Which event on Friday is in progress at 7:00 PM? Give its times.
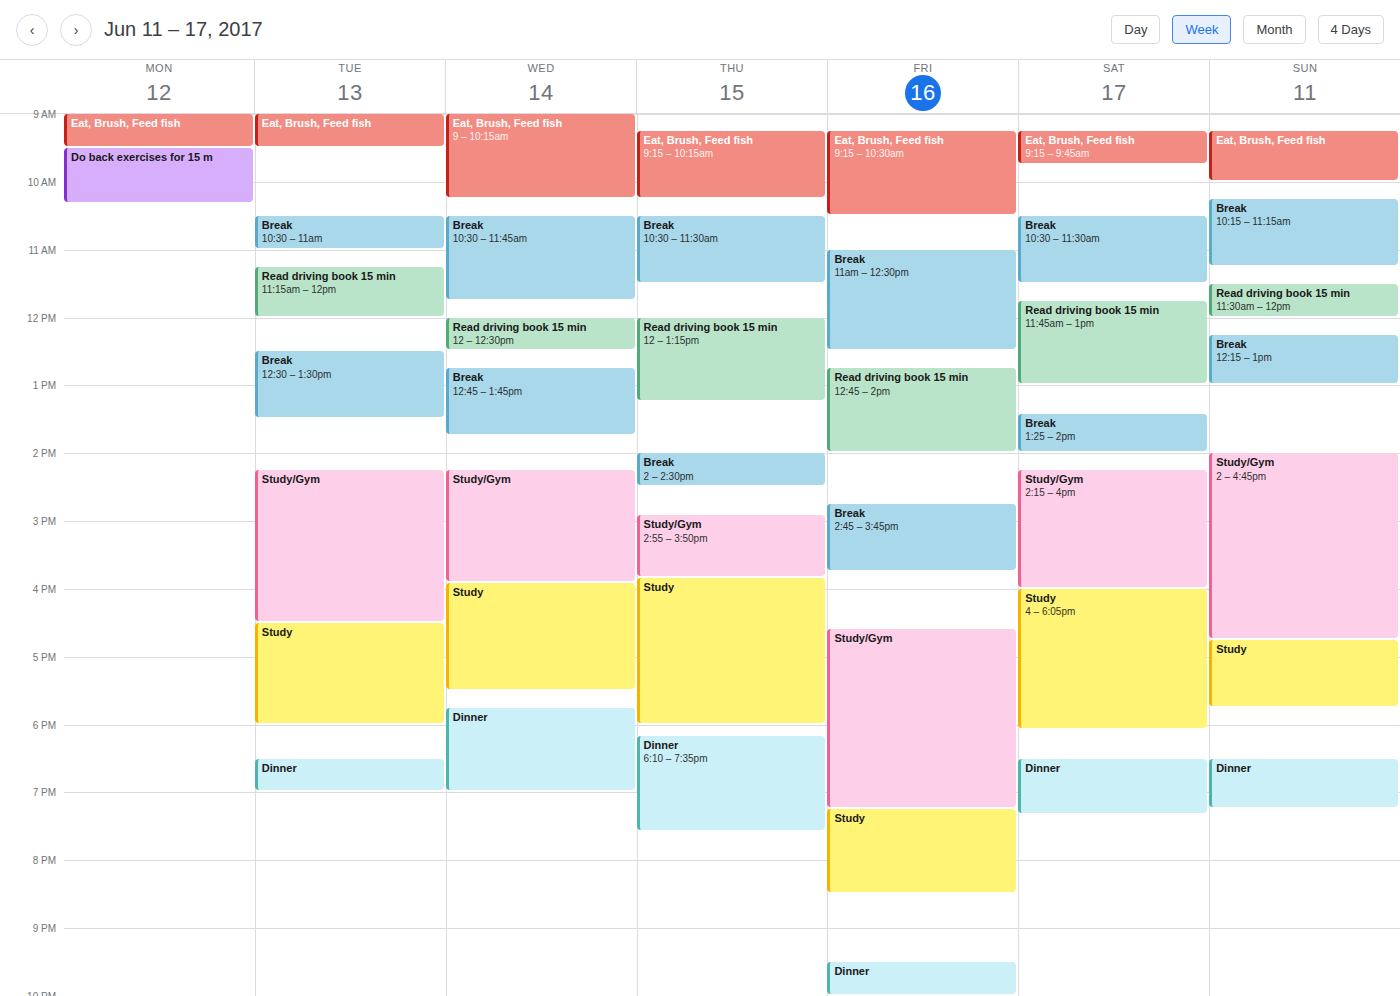
"Study/Gym", 4:35 PM to 7:15 PM